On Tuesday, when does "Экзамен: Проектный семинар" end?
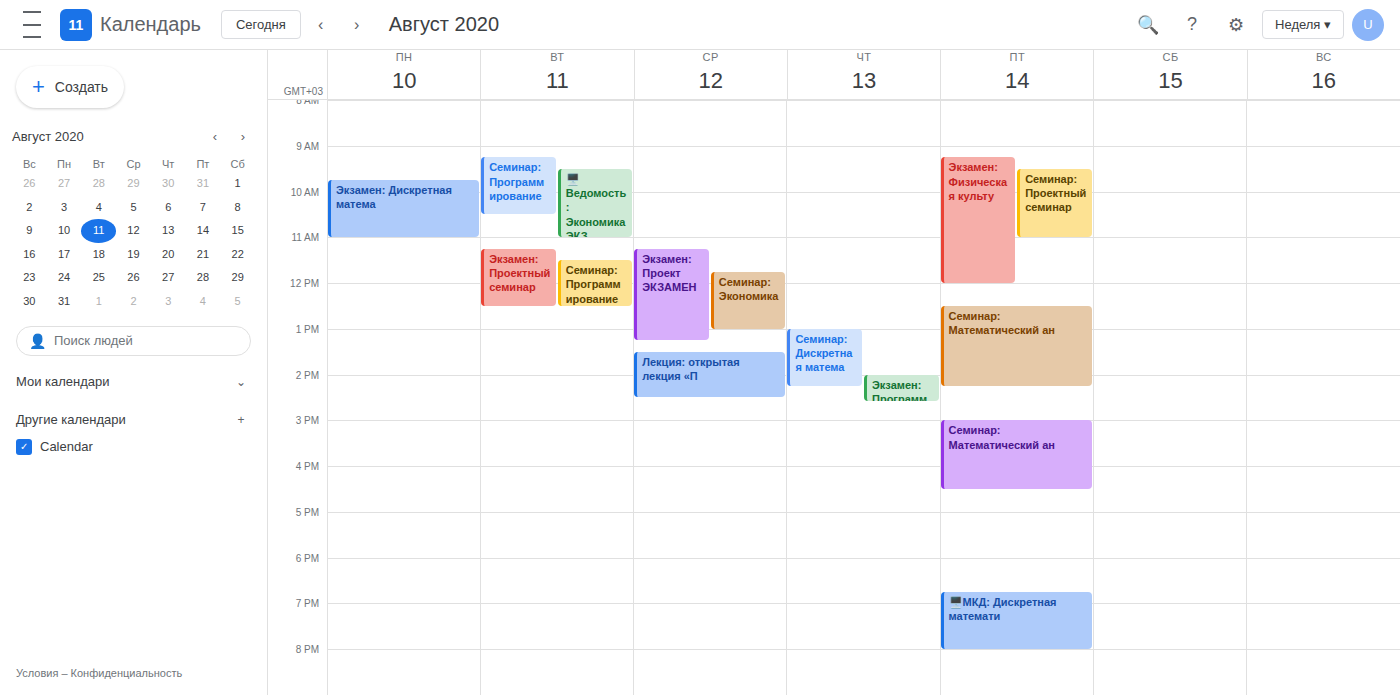
12:30 PM